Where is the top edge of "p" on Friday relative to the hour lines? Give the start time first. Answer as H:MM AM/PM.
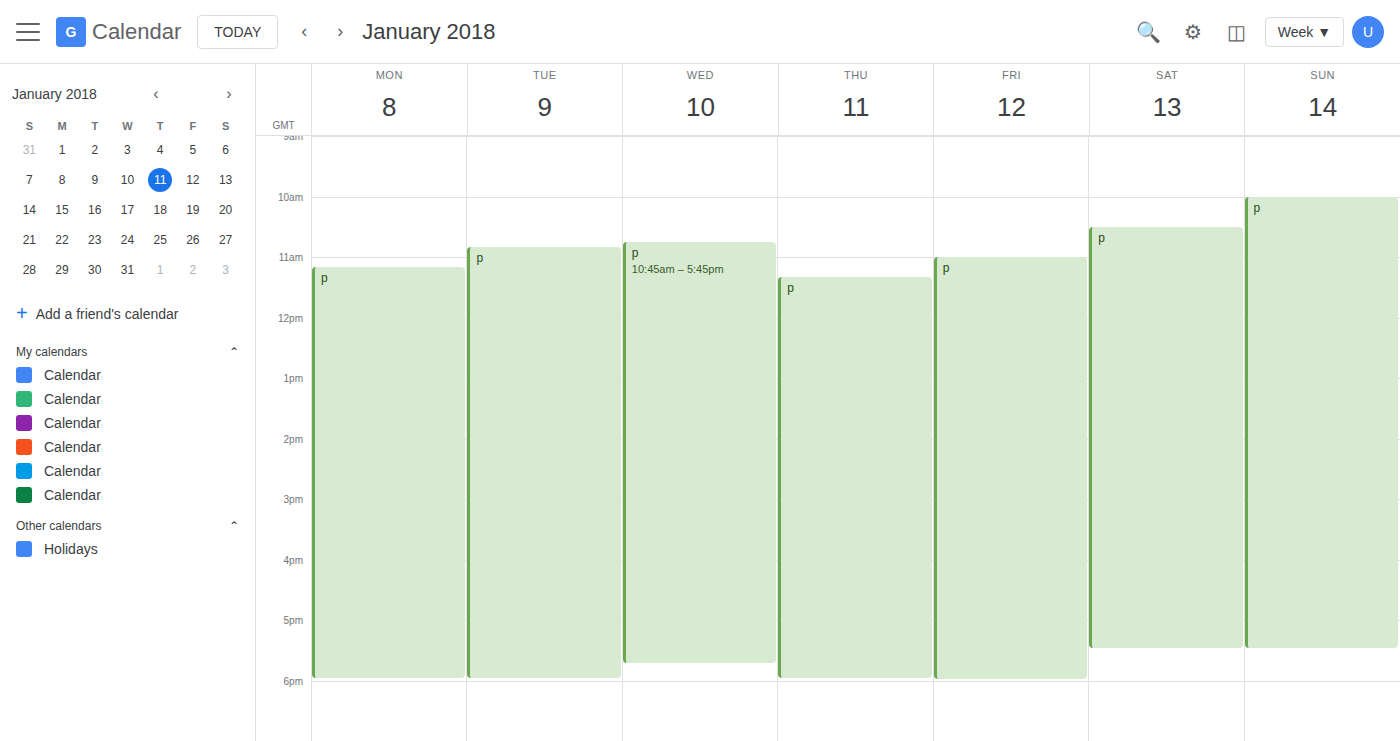
11:00 AM -- exactly on the 11 AM line.